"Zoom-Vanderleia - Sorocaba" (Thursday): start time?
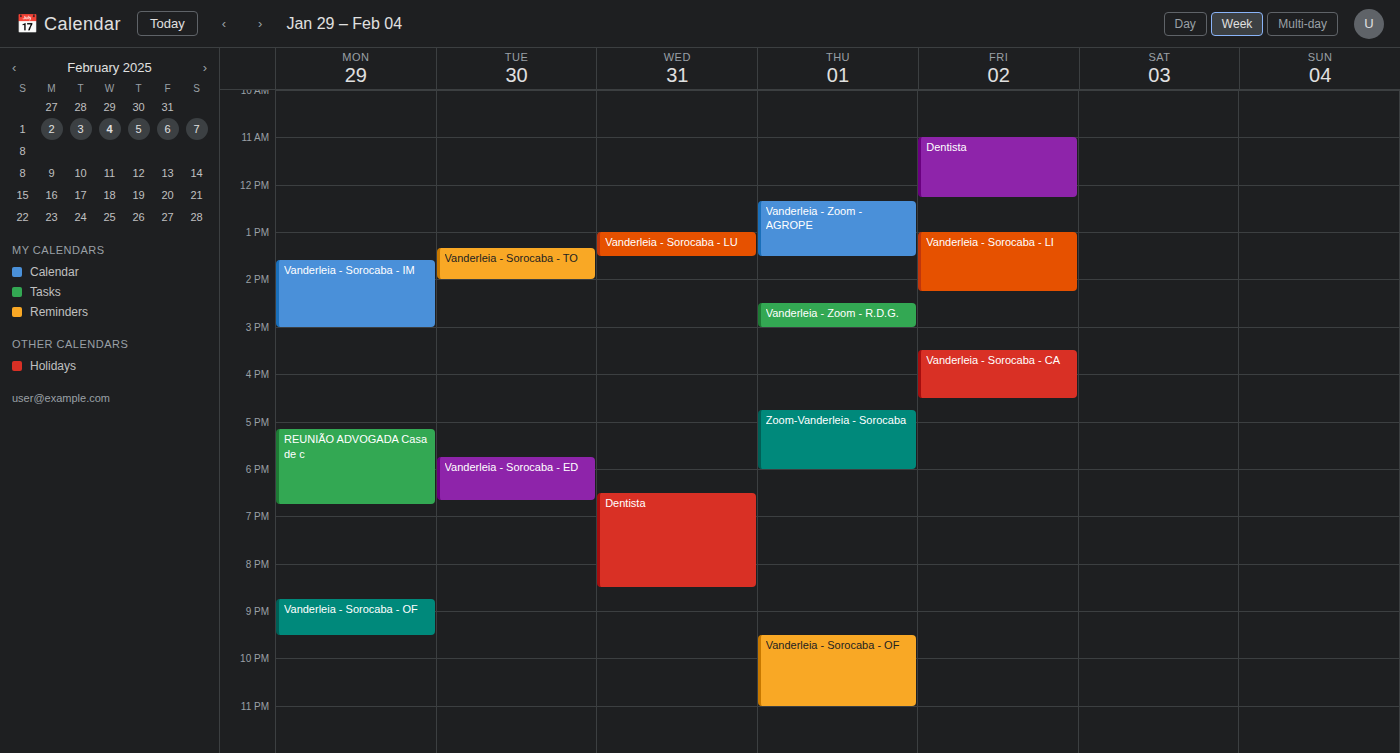
4:45 PM